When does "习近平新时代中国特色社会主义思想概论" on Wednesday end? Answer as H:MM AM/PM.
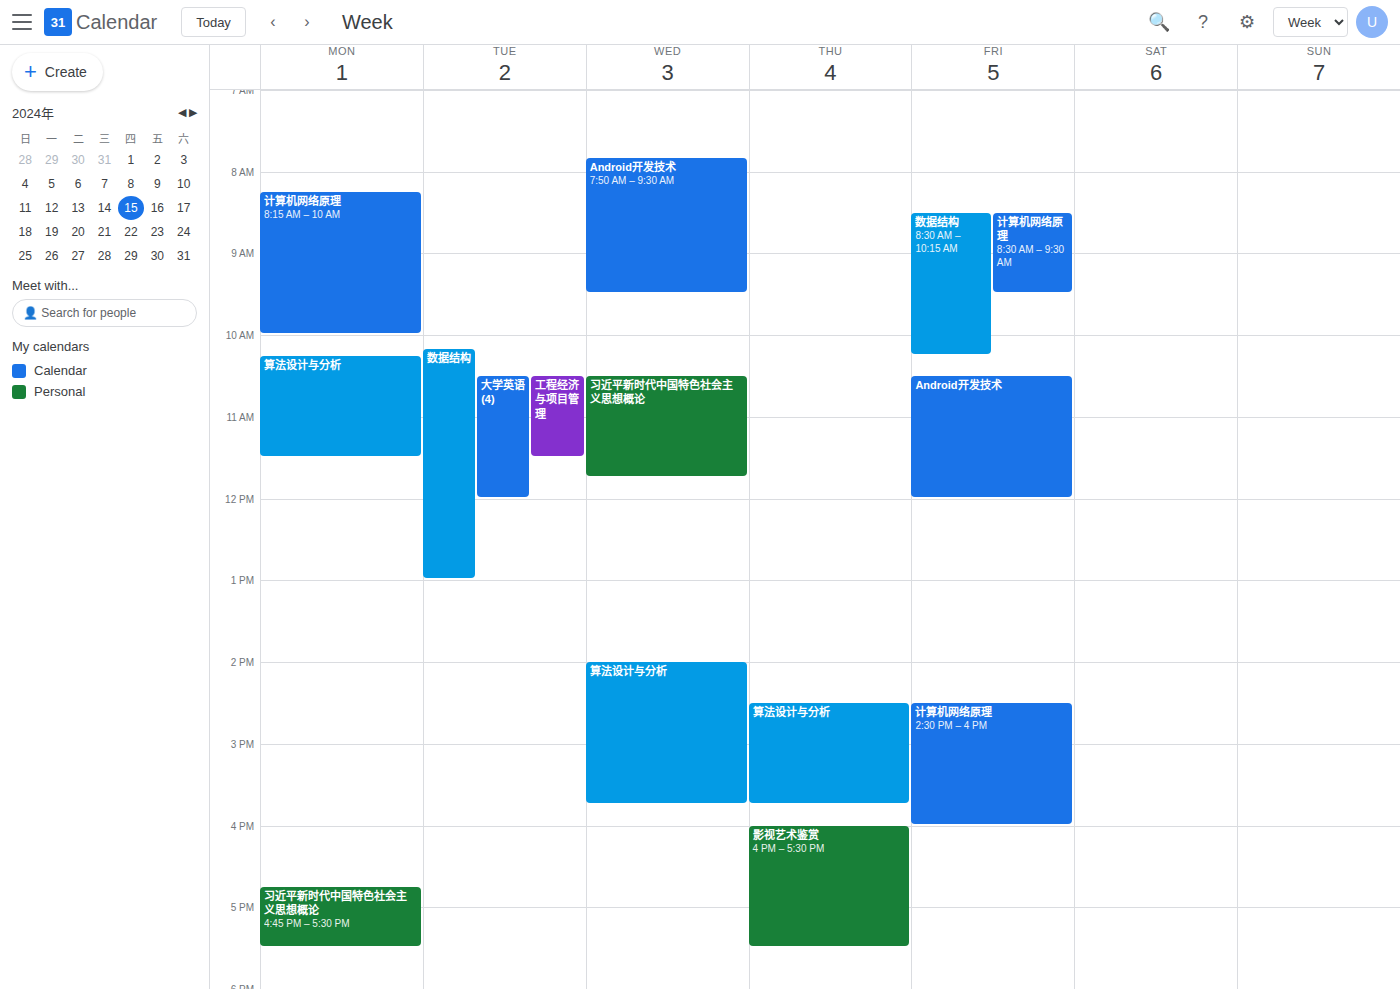
11:45 AM